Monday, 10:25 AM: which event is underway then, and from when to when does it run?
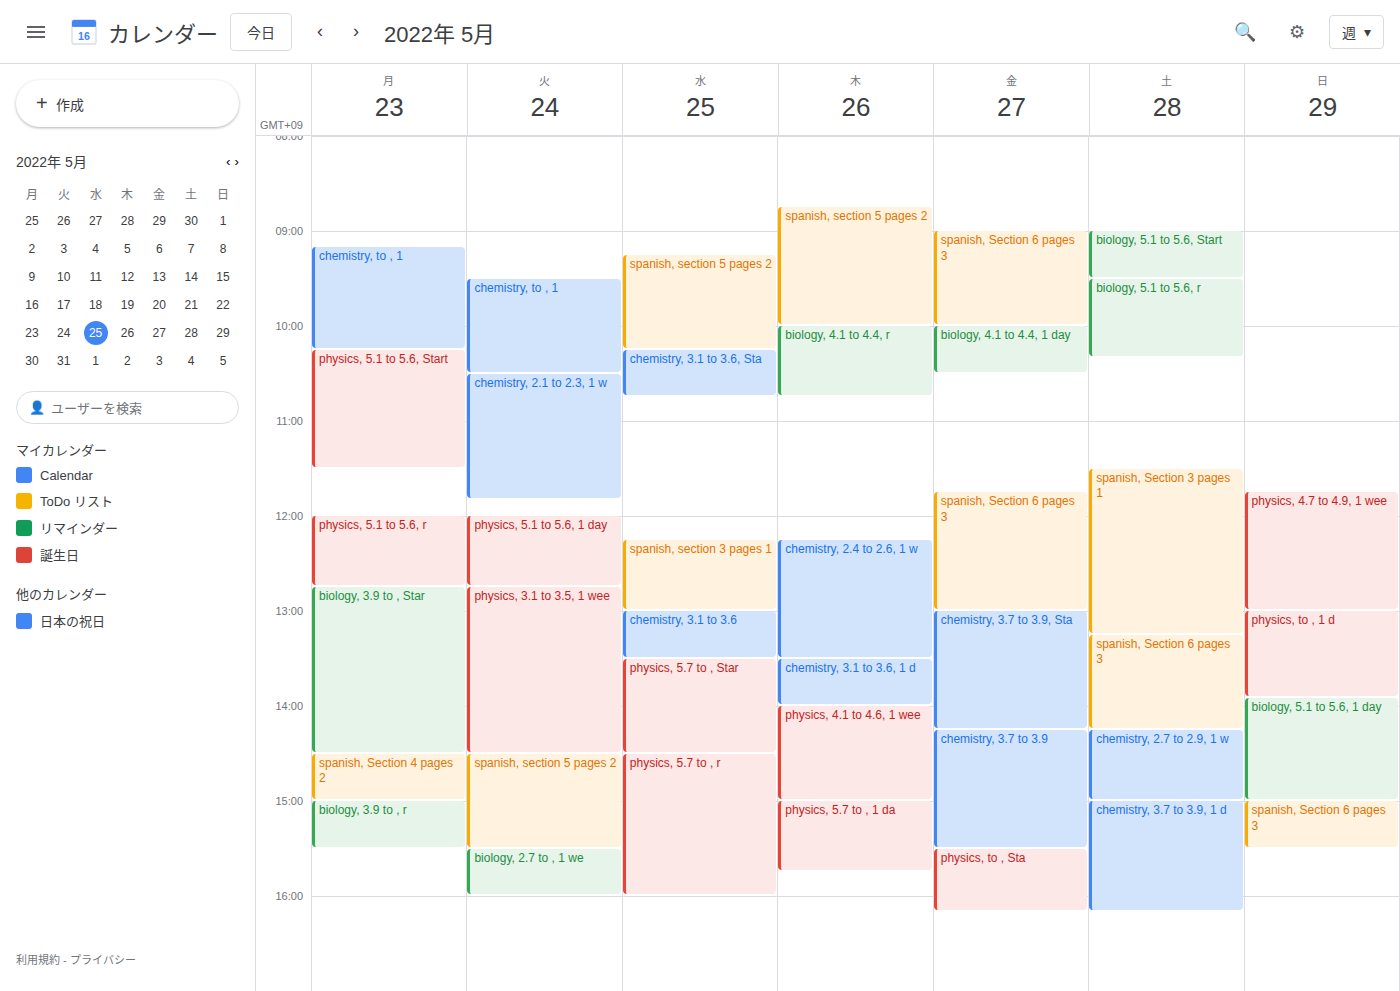
"physics, 5.1 to 5.6, Start", 10:15 AM to 11:30 AM